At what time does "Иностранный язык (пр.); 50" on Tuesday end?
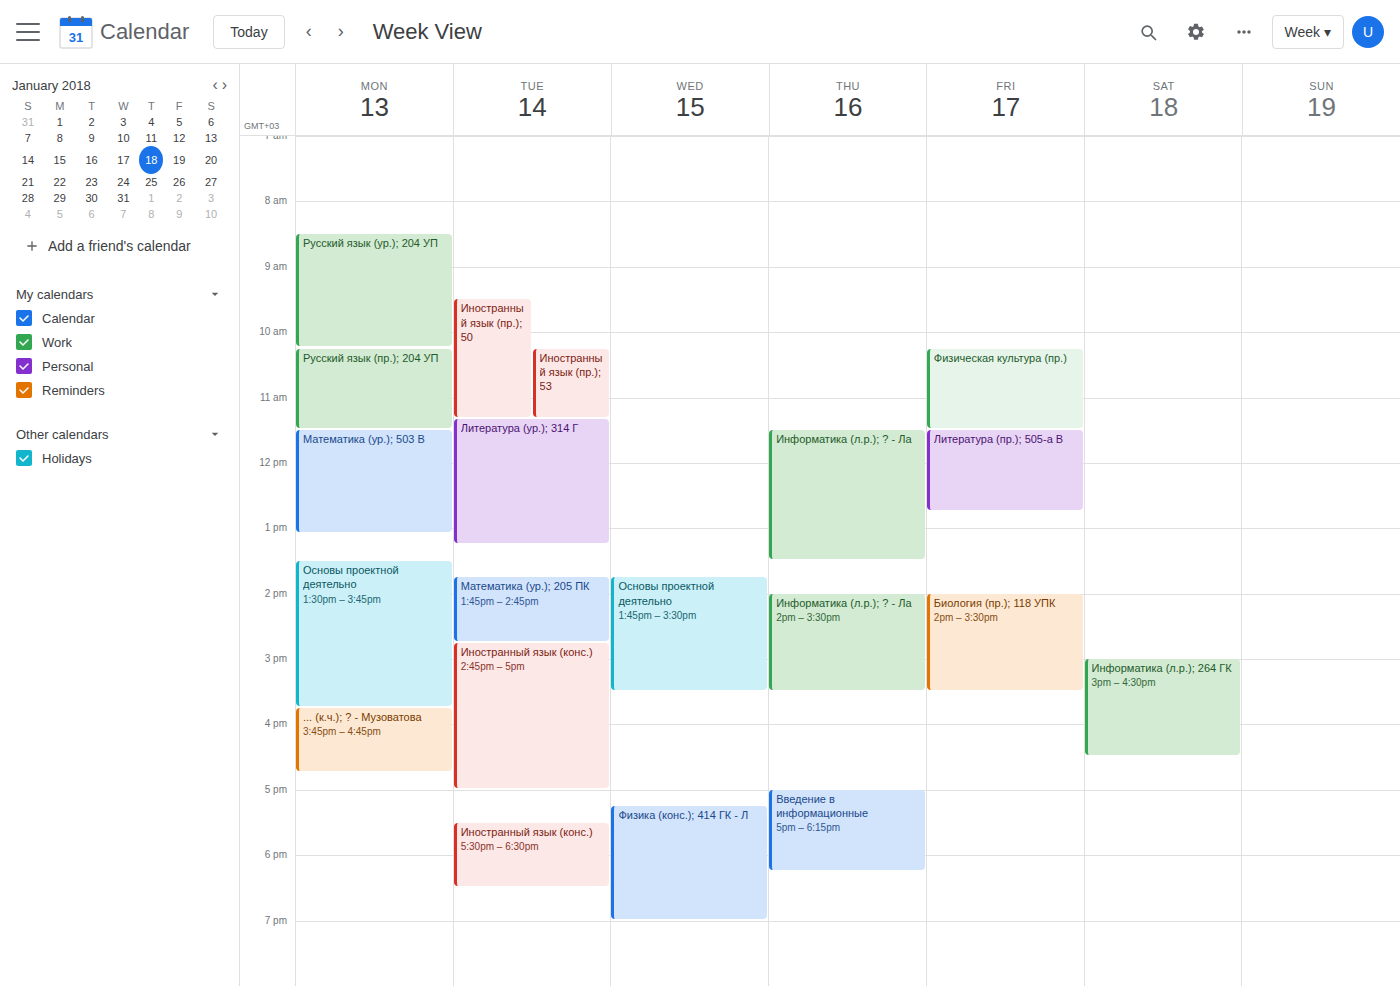
11:20 AM